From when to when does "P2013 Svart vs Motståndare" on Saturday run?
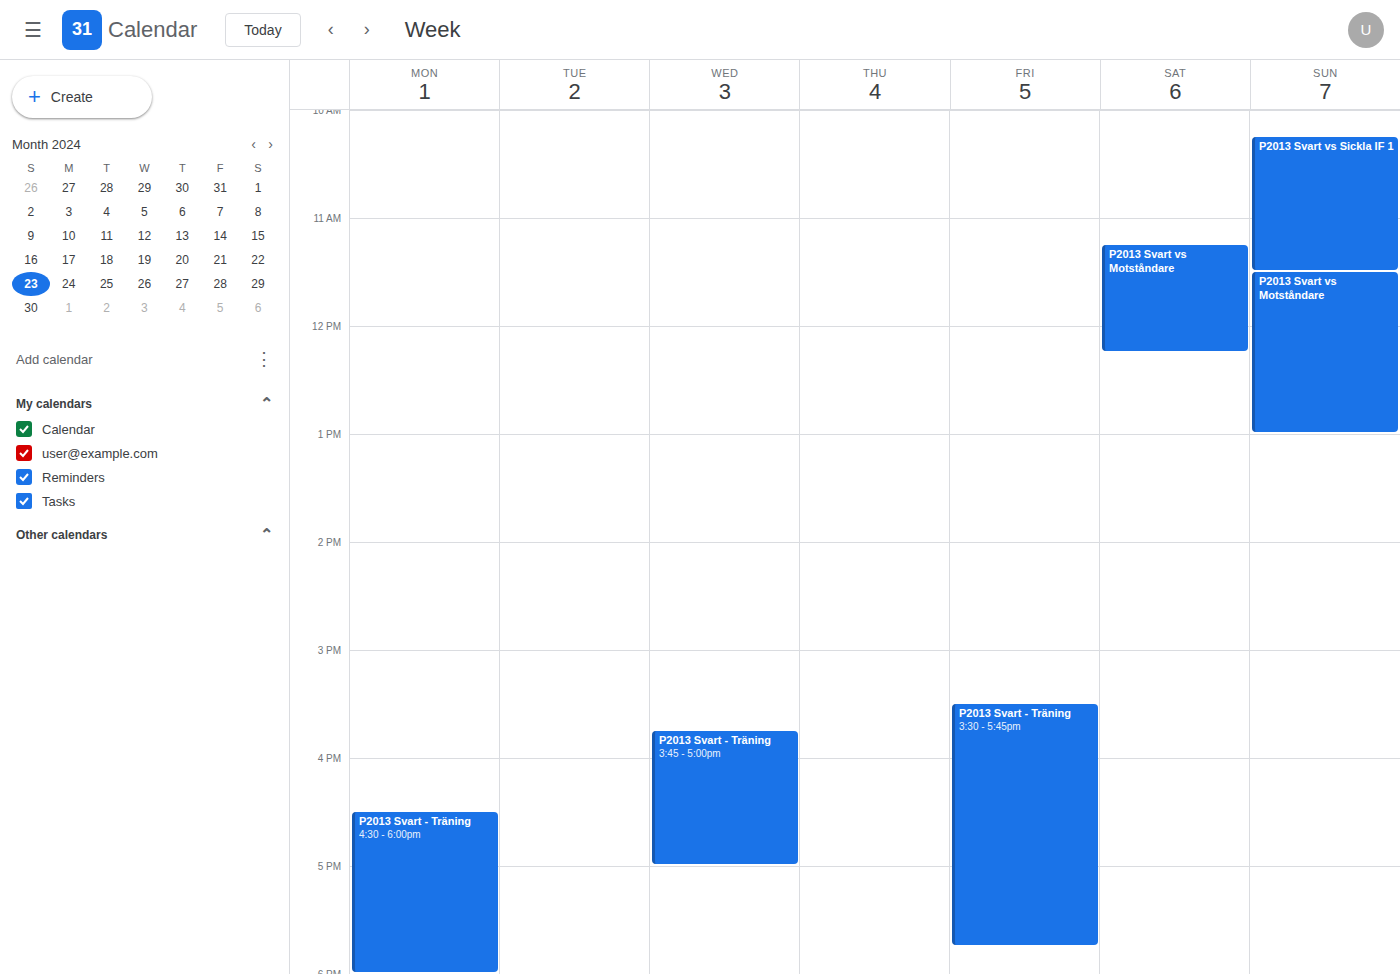
11:15 AM to 12:15 PM